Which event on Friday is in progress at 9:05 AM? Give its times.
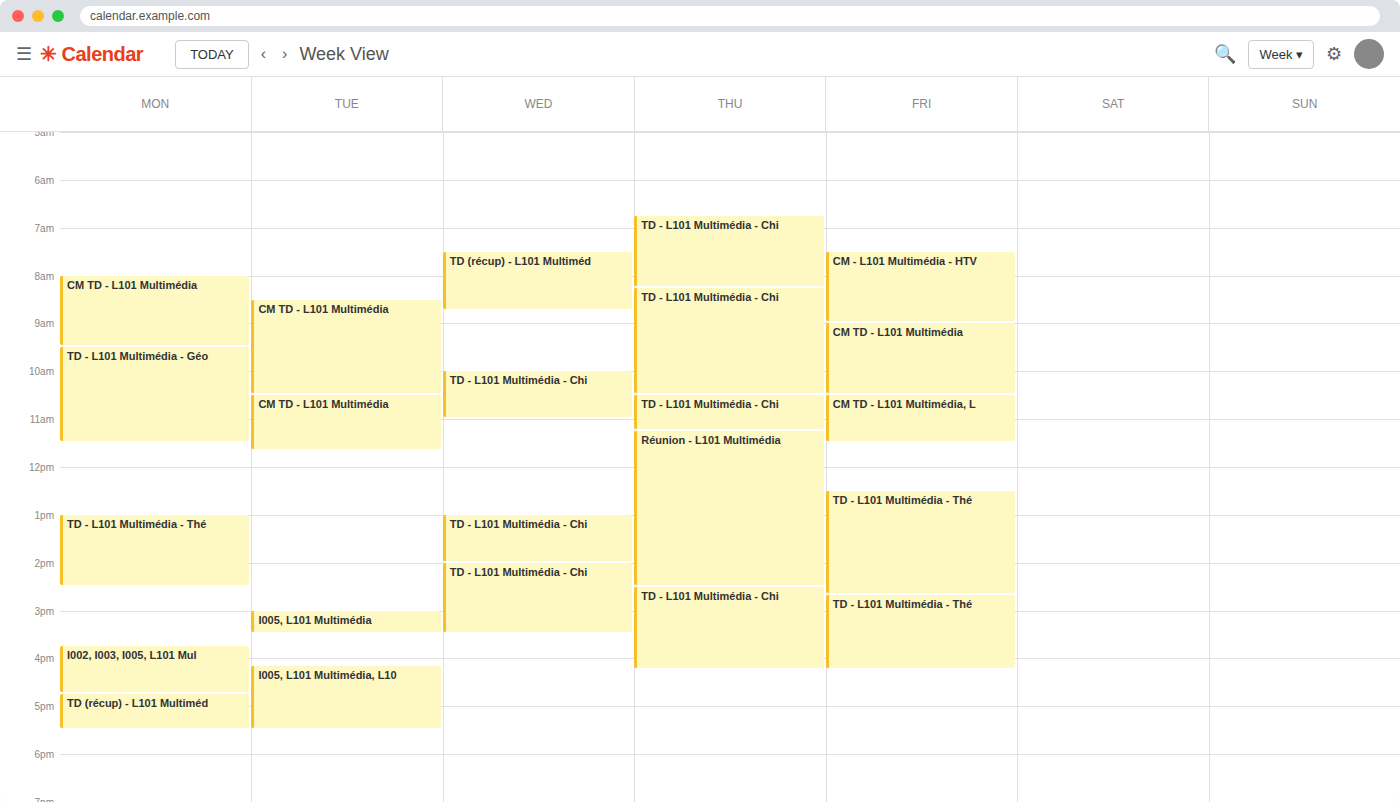
"CM TD - L101 Multimédia", 9:00 AM to 10:30 AM